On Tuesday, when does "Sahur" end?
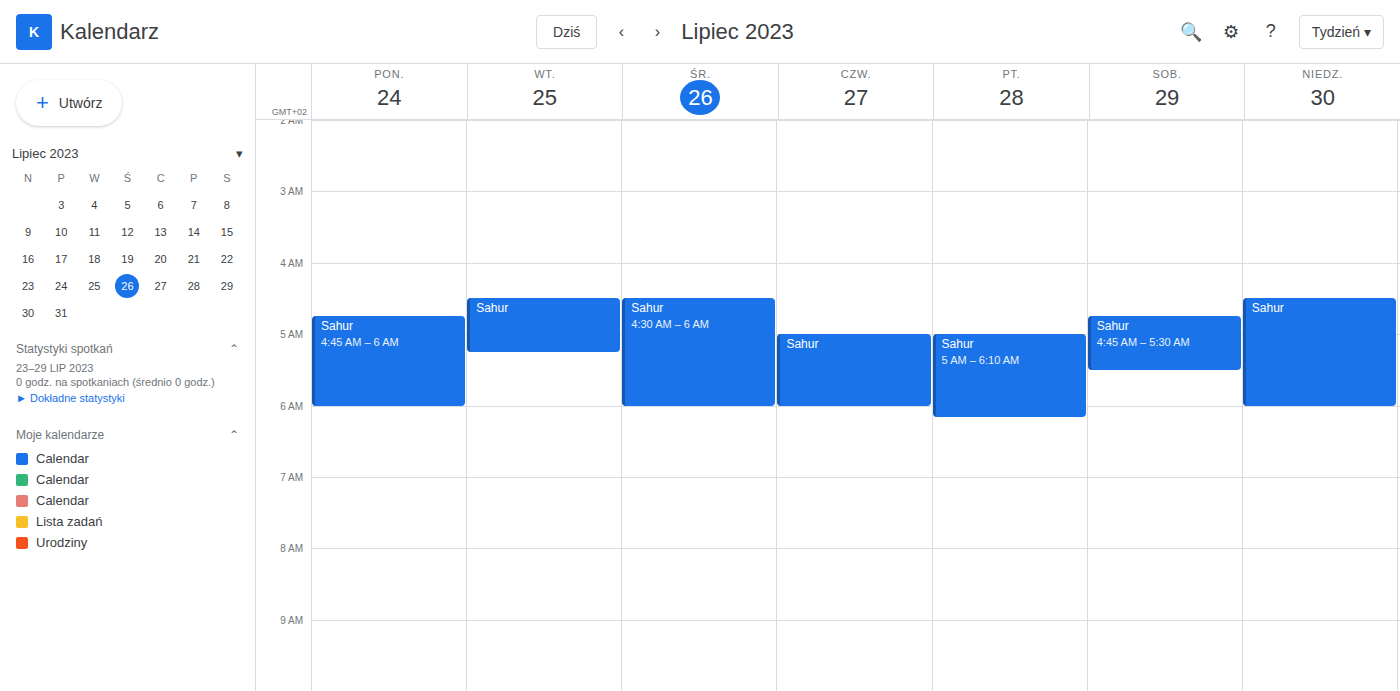
5:15 AM